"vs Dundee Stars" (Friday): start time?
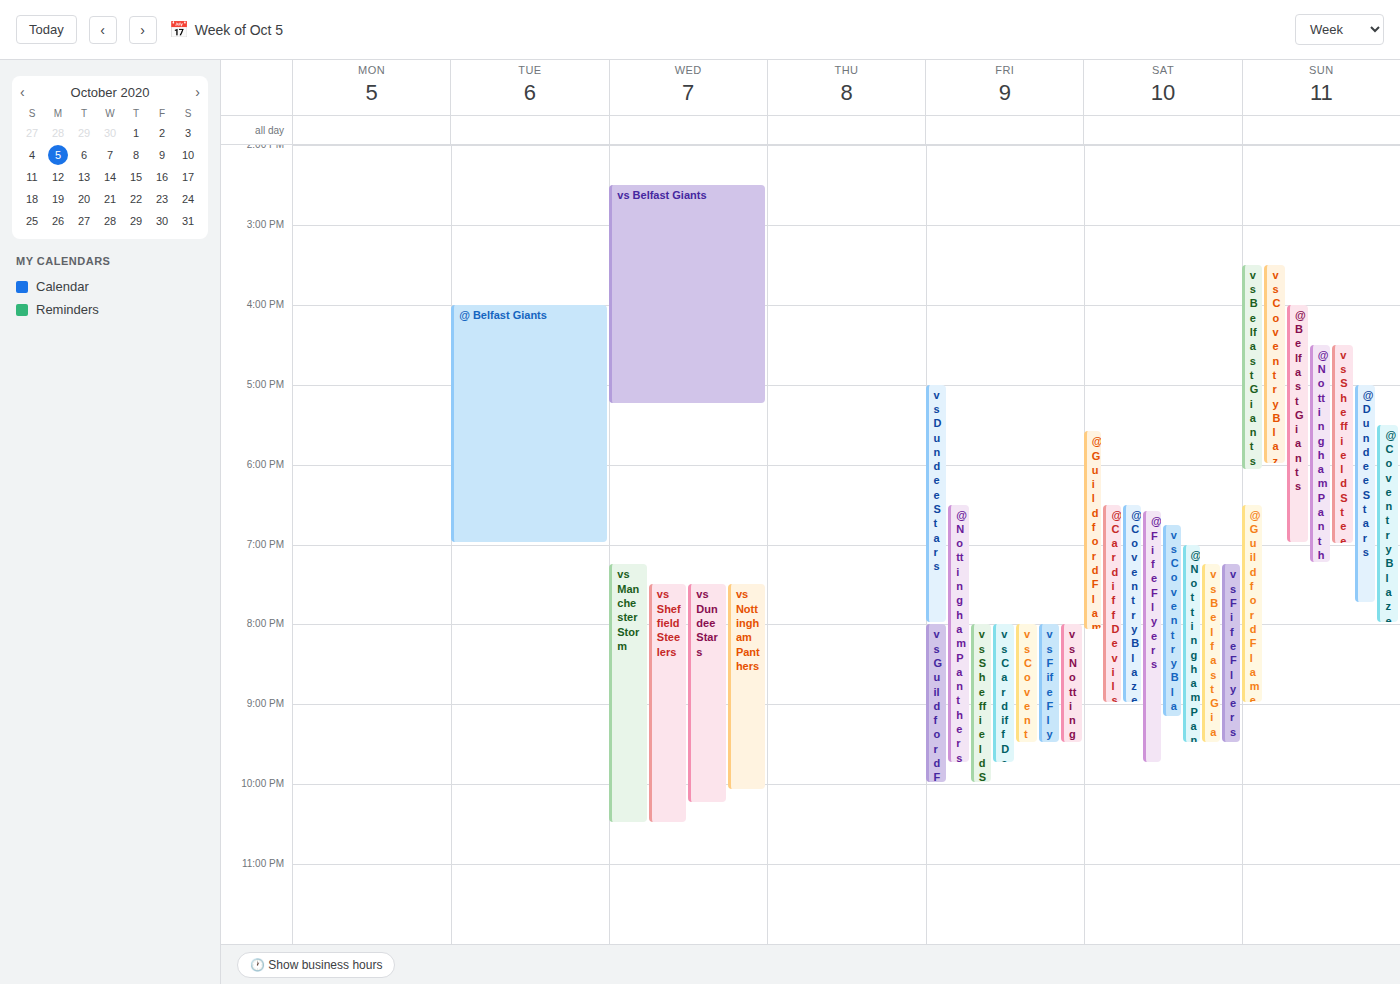
5:00 PM